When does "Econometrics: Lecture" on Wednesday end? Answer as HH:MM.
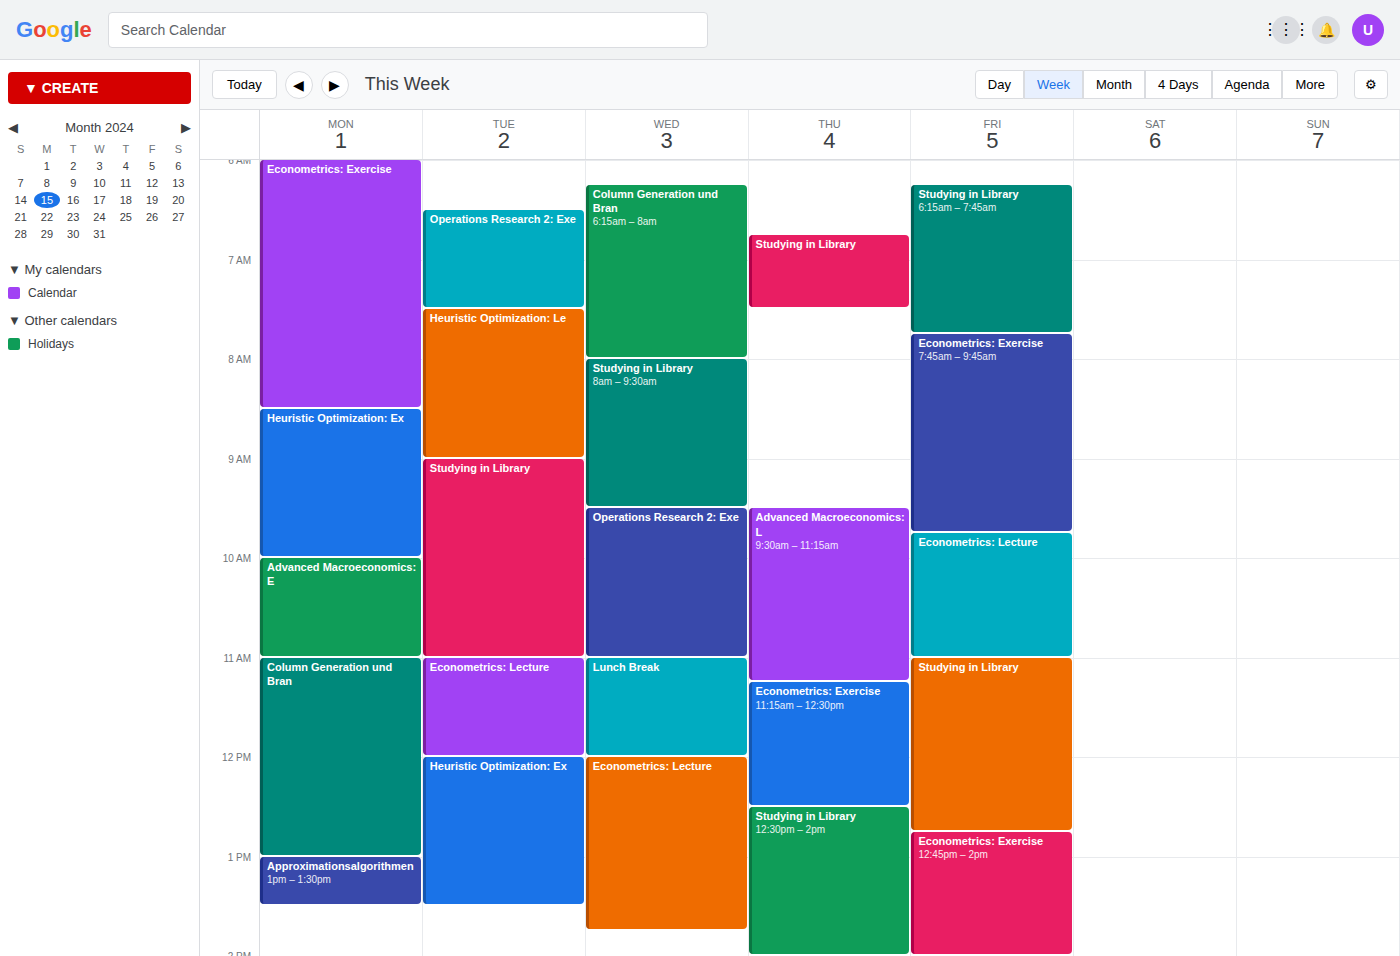
13:45